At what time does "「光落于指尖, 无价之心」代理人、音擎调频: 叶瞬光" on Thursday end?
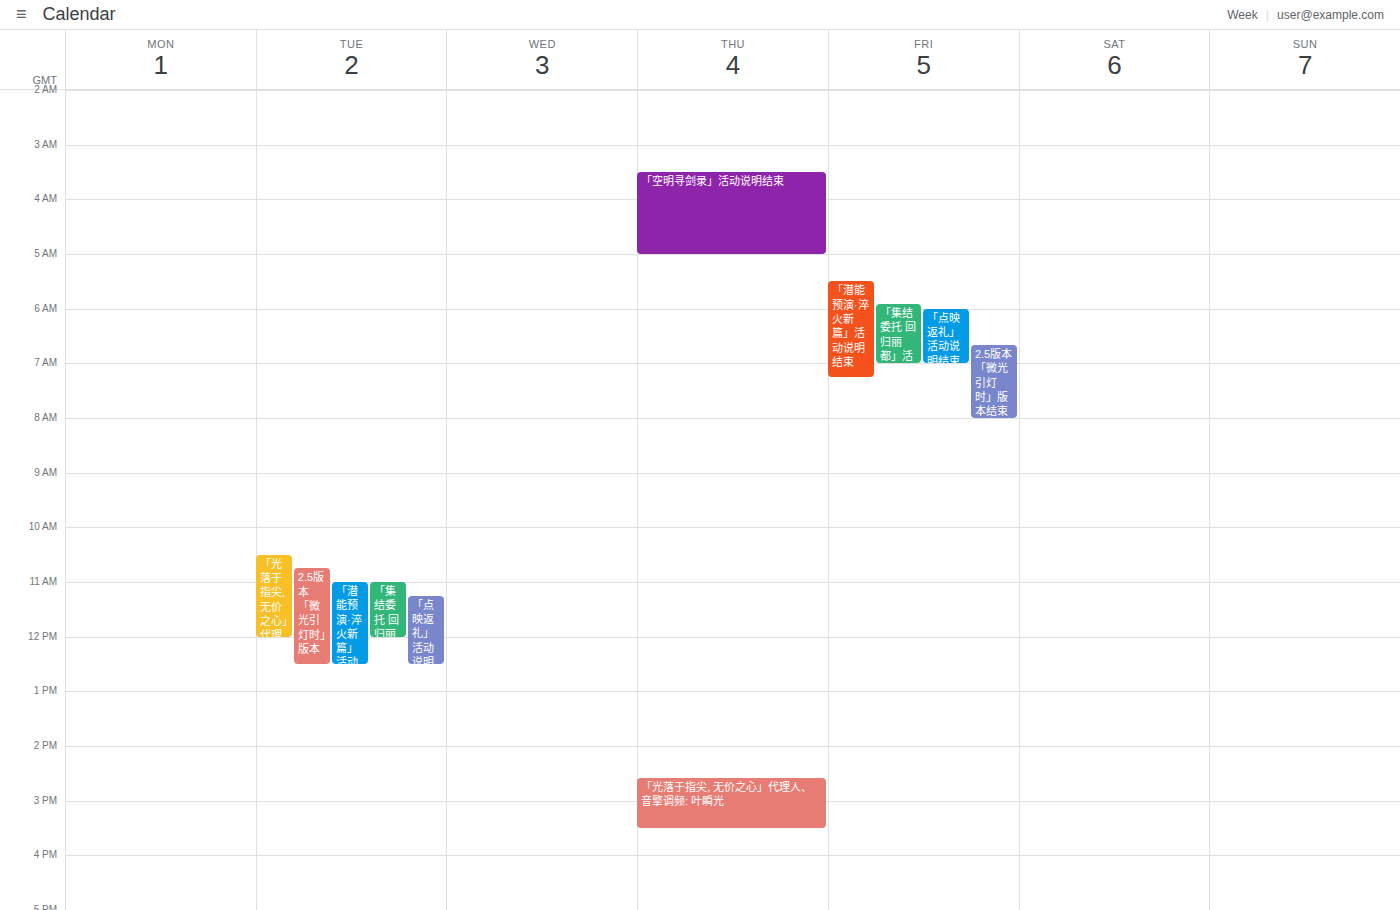
3:30 PM